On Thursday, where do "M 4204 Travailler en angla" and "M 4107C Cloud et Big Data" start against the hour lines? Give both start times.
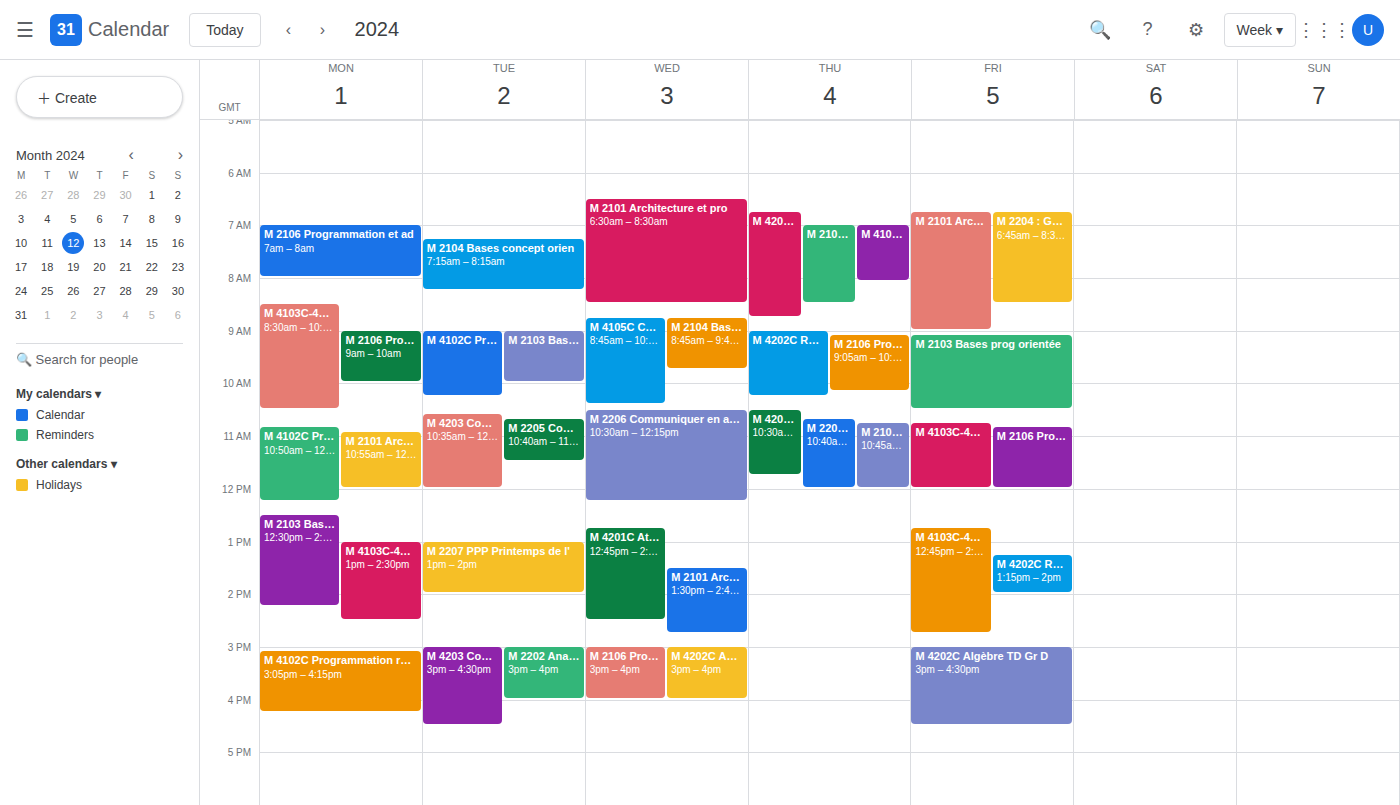
"M 4204 Travailler en angla": 6:45 AM, neither: three quarters of the way from the 6 AM line to the 7 AM line. "M 4107C Cloud et Big Data": 7:00 AM, exactly on the 7 AM line.